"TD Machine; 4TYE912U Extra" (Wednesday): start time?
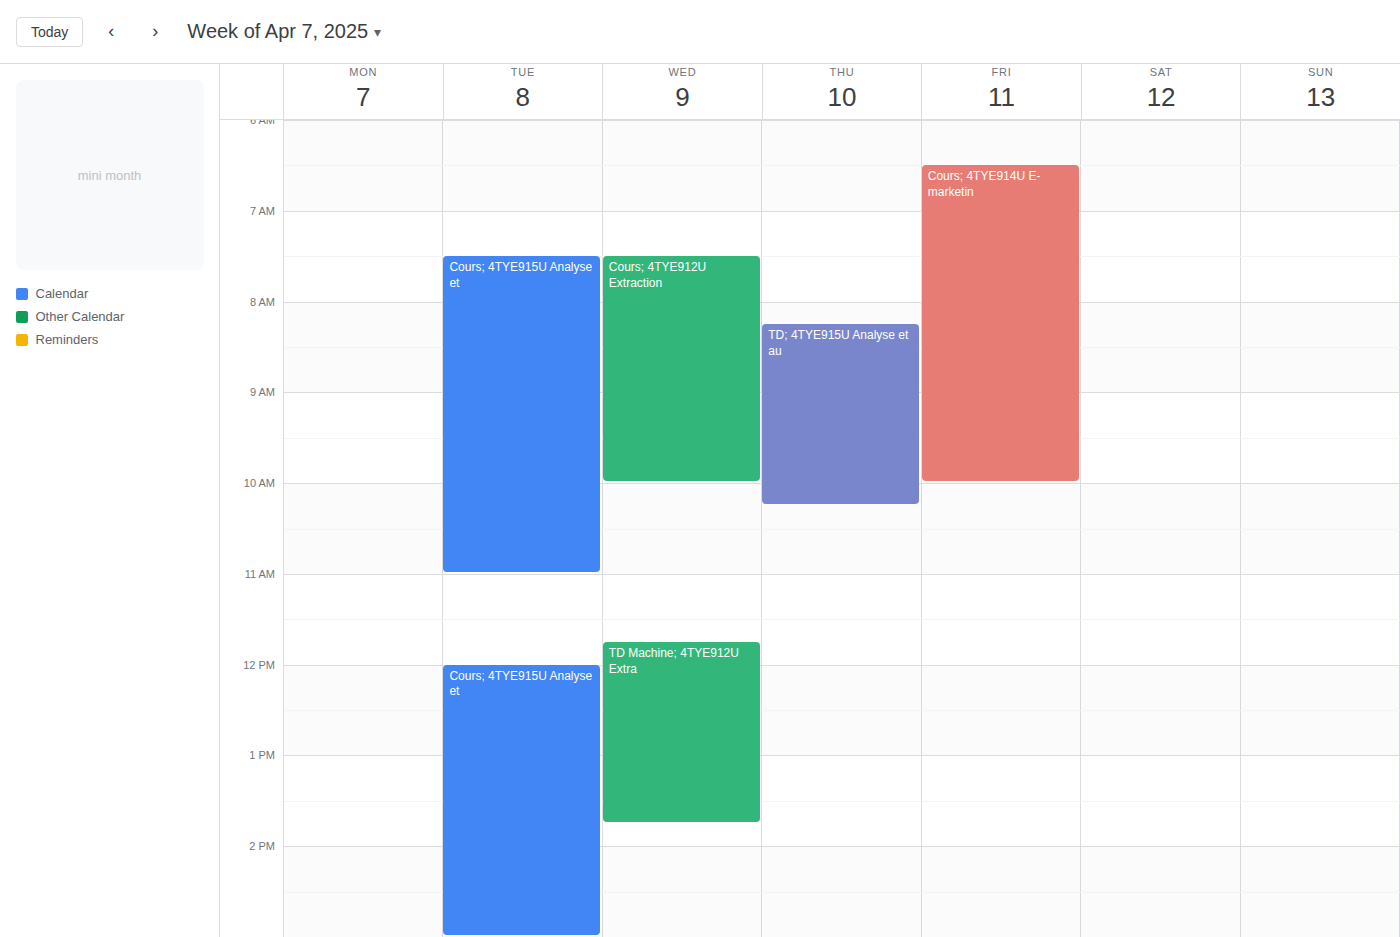
11:45